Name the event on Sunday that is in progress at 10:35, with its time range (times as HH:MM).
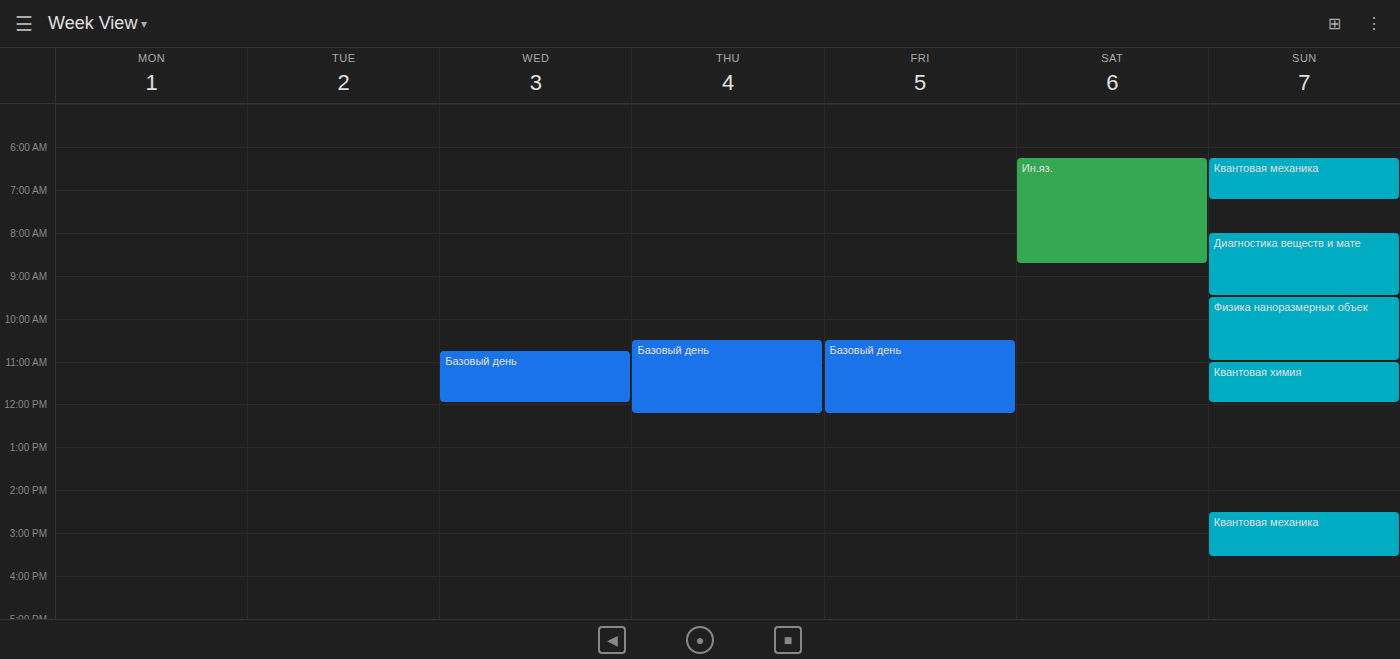
"Физика наноразмерных объек", 09:30 to 11:00